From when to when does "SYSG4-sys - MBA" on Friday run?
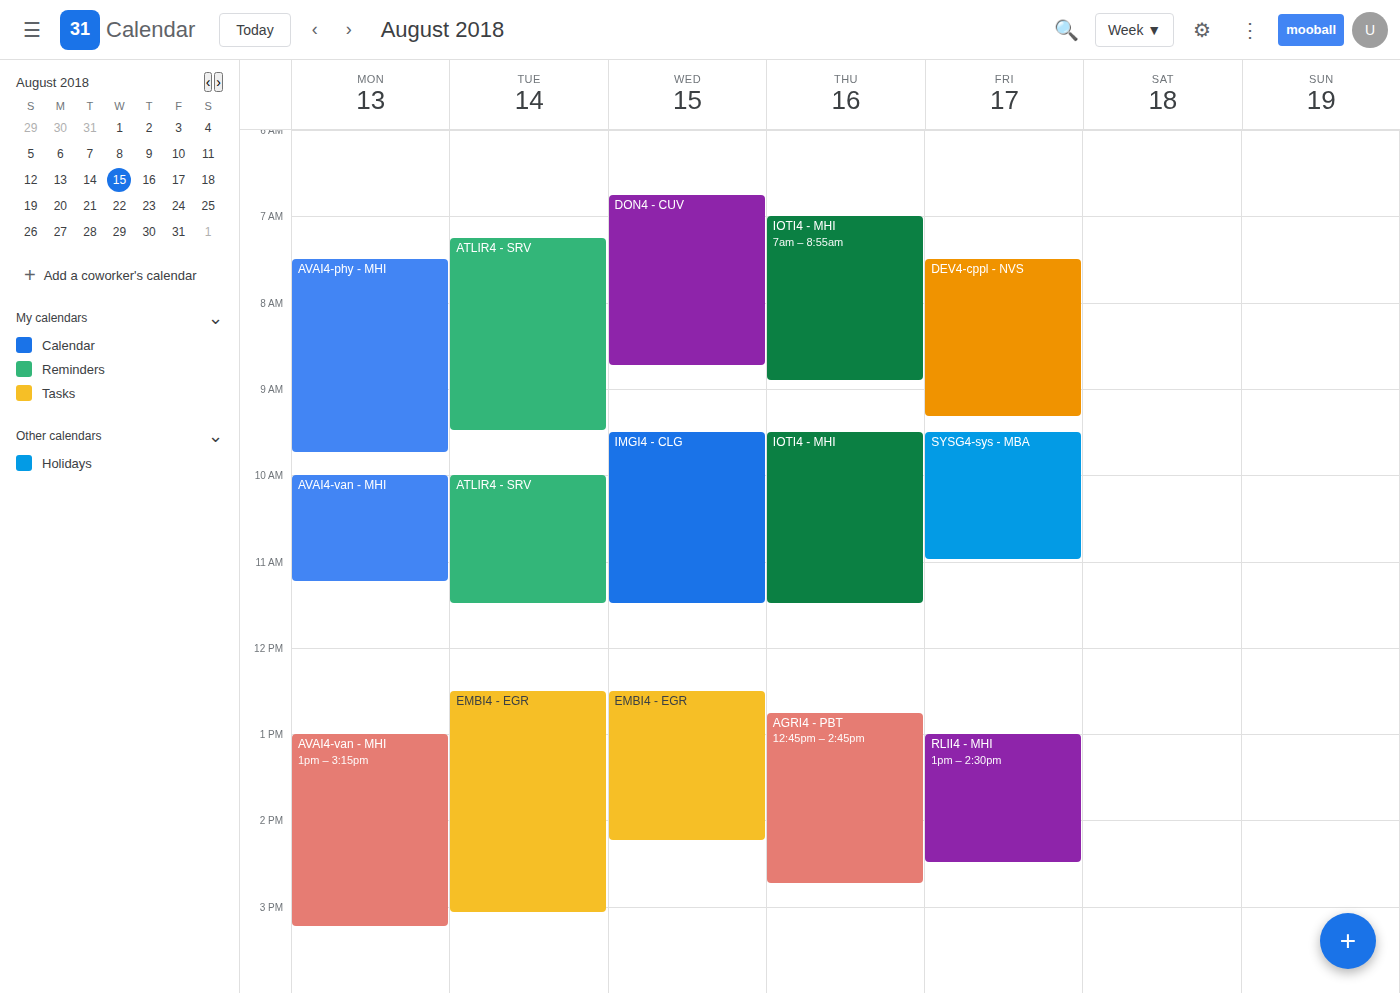
9:30 AM to 11:00 AM